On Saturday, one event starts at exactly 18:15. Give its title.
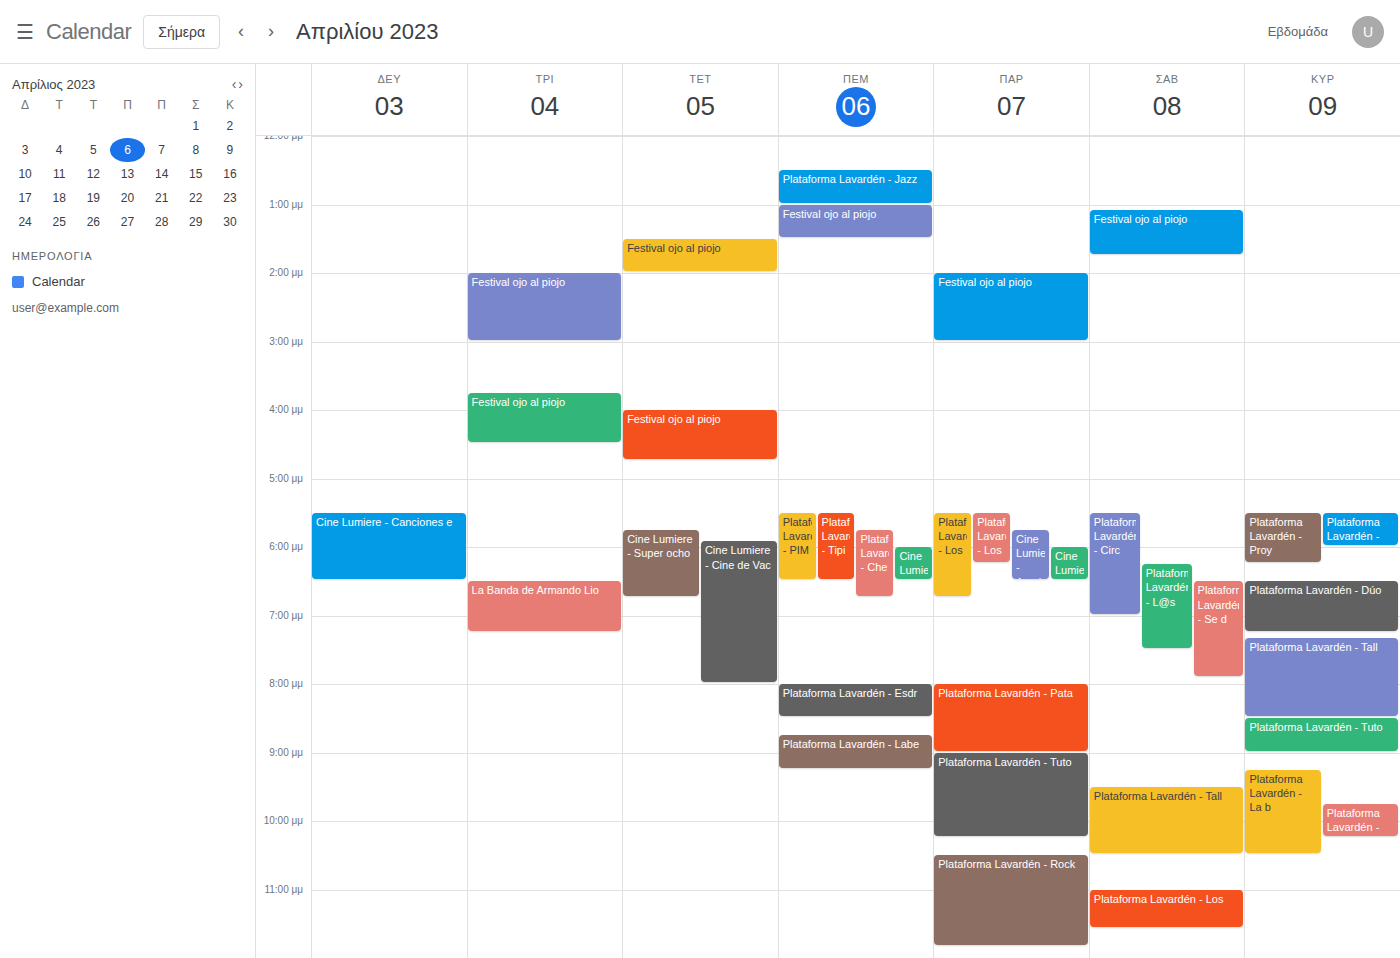
"Plataforma Lavardén - L@s"